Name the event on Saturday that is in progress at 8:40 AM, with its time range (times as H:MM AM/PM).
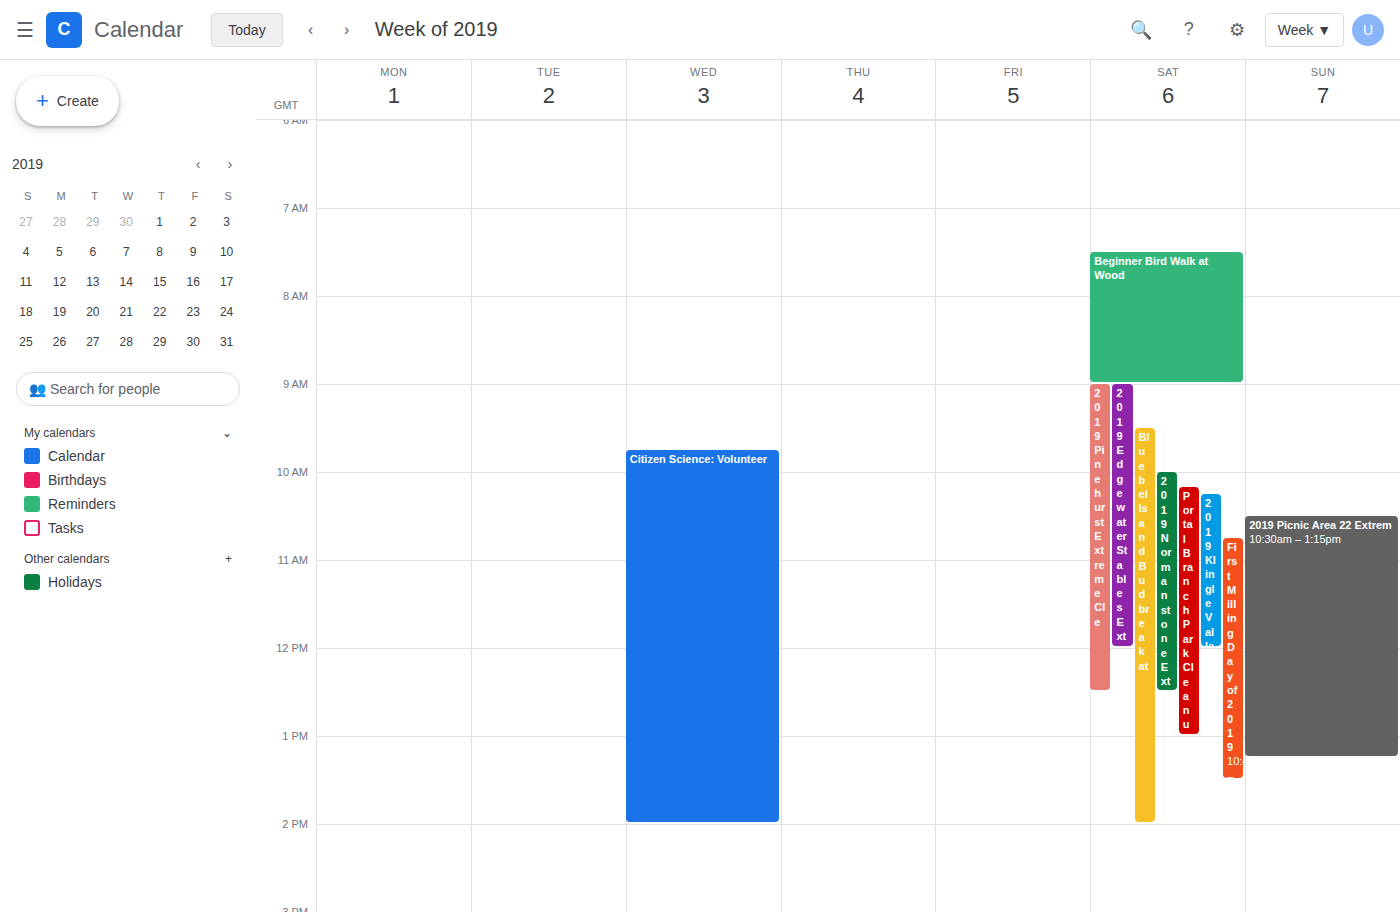
"Beginner Bird Walk at Wood", 7:30 AM to 9:00 AM